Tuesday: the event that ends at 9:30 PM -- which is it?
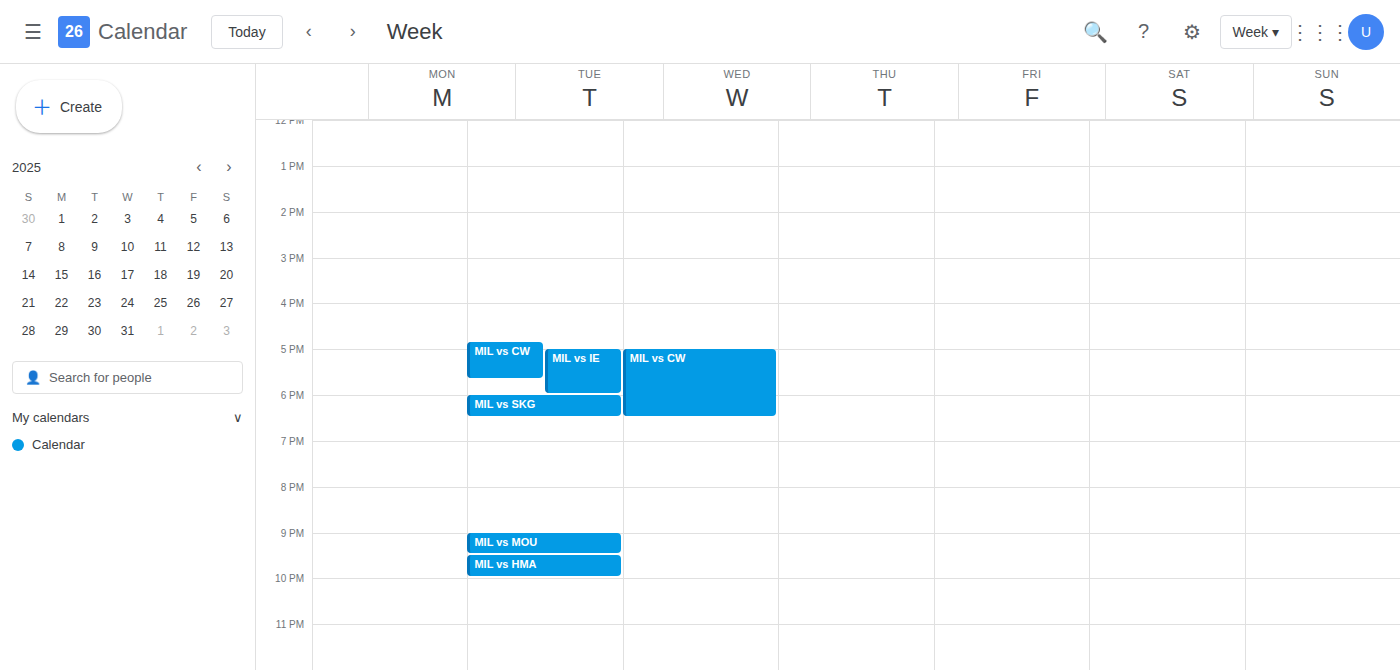
"MIL vs MOU"